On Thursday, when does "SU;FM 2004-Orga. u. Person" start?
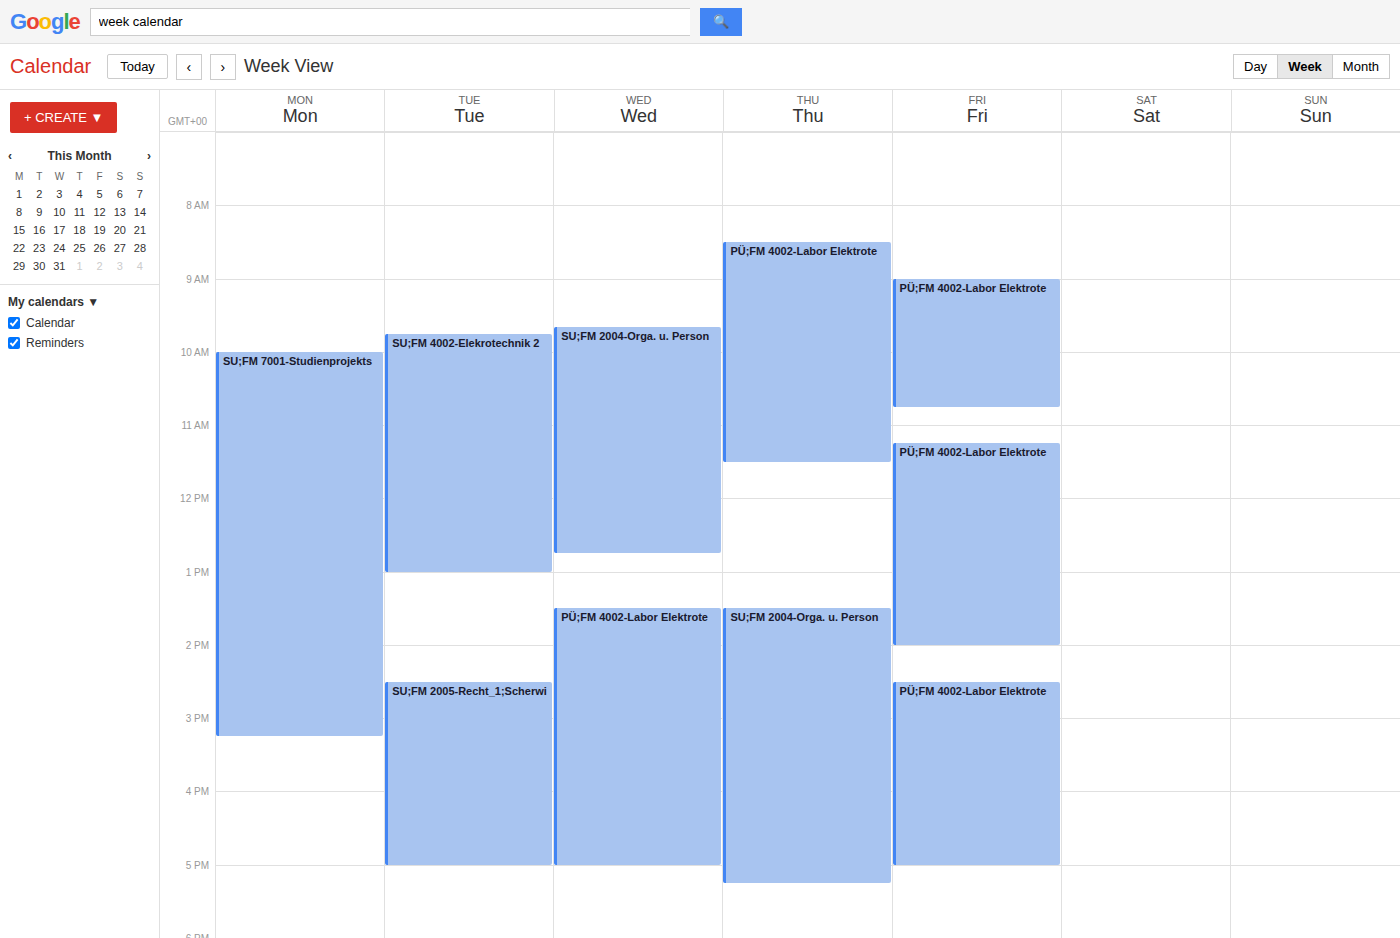
13:30